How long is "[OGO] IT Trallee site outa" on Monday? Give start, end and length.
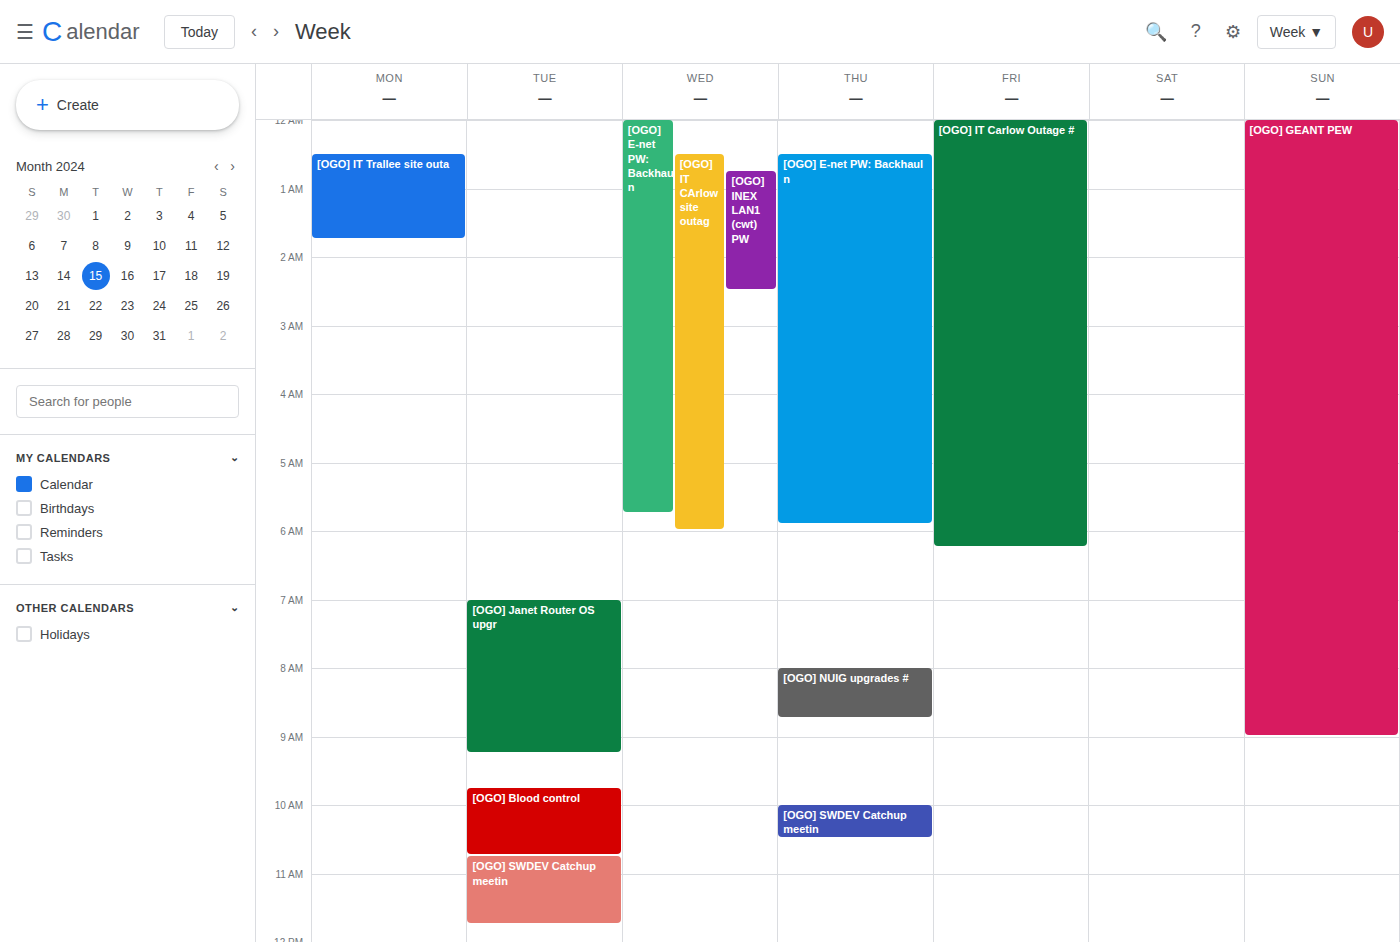
12:30 AM to 1:45 AM, 1 hour 15 minutes